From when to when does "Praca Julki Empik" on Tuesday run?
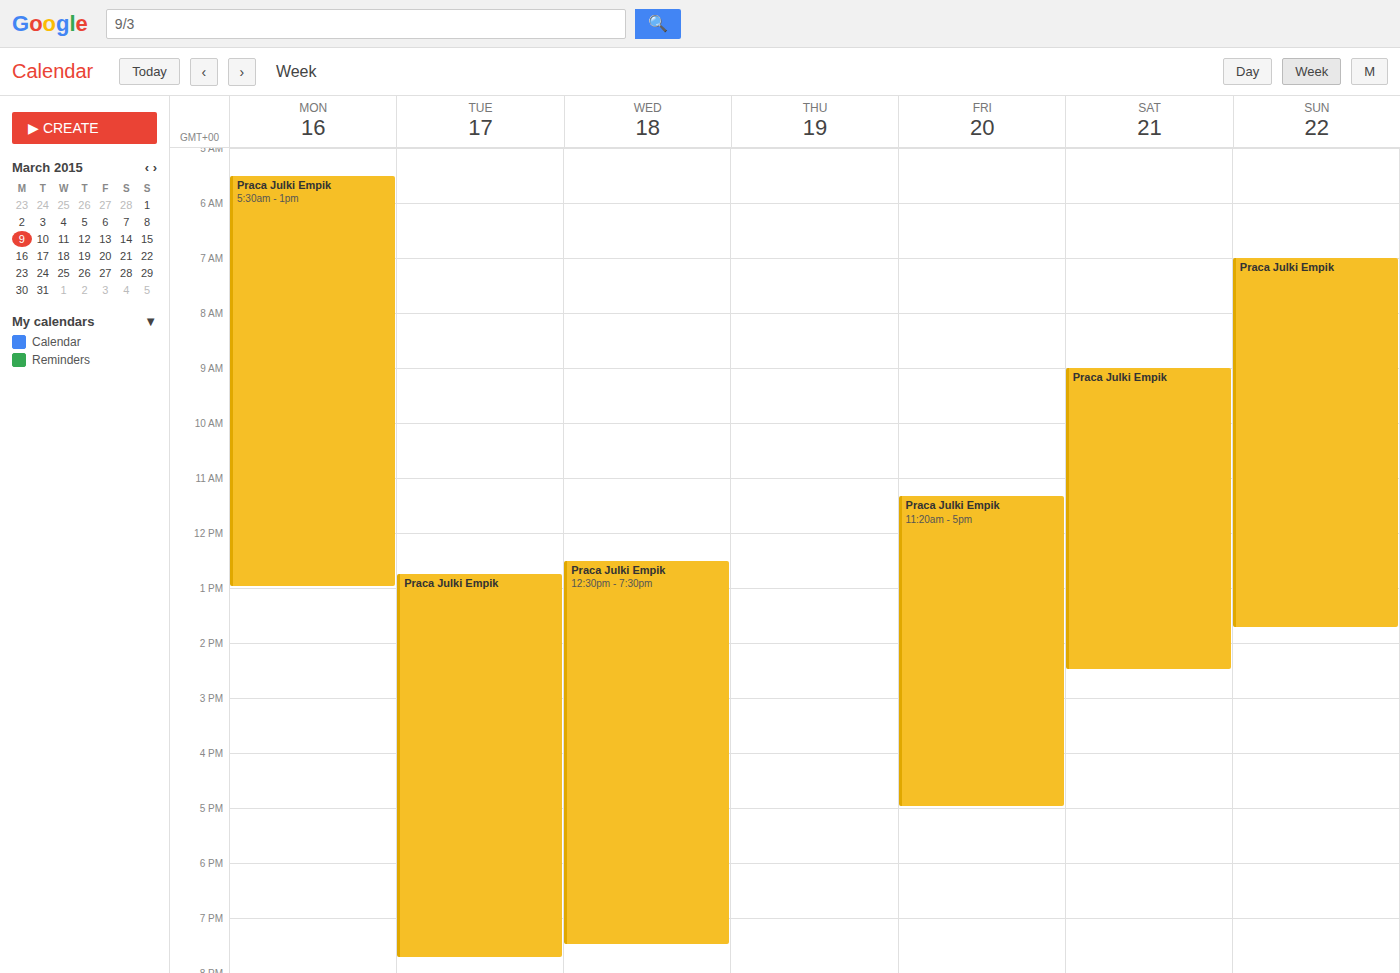
12:45 PM to 7:45 PM